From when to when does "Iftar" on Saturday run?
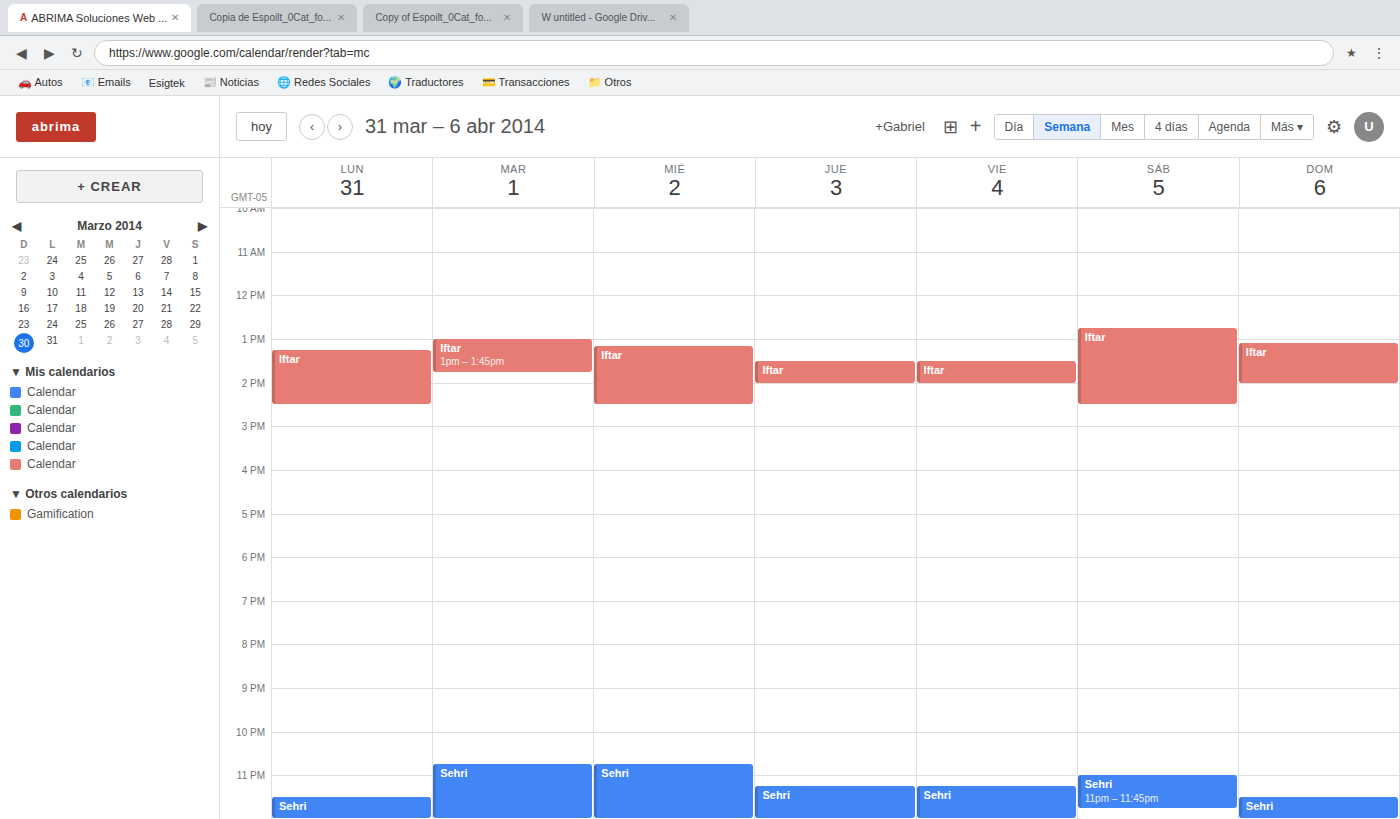
12:45 PM to 2:30 PM